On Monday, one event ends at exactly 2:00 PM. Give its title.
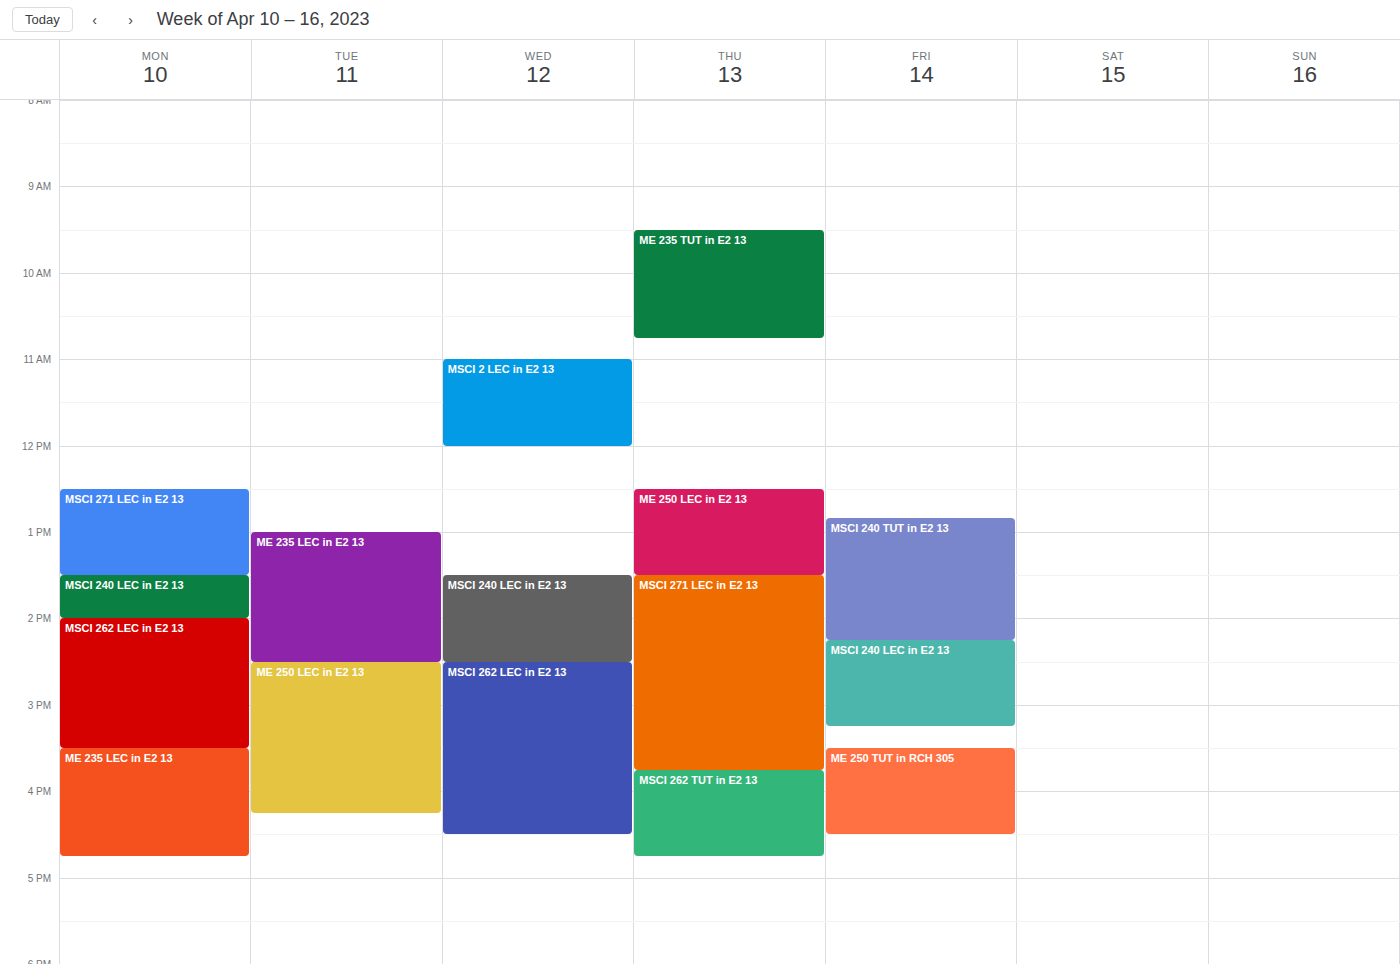
"MSCI 240 LEC in E2 13"